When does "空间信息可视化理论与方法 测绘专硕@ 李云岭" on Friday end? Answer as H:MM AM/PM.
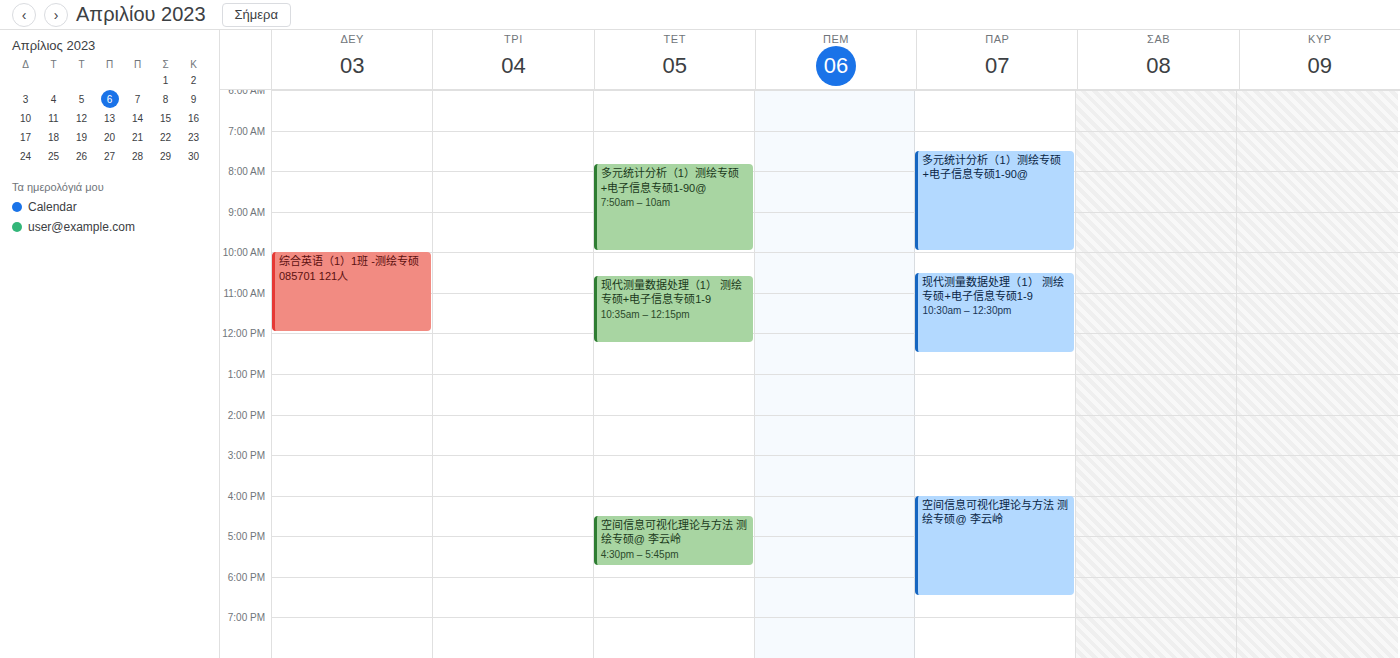
6:30 PM